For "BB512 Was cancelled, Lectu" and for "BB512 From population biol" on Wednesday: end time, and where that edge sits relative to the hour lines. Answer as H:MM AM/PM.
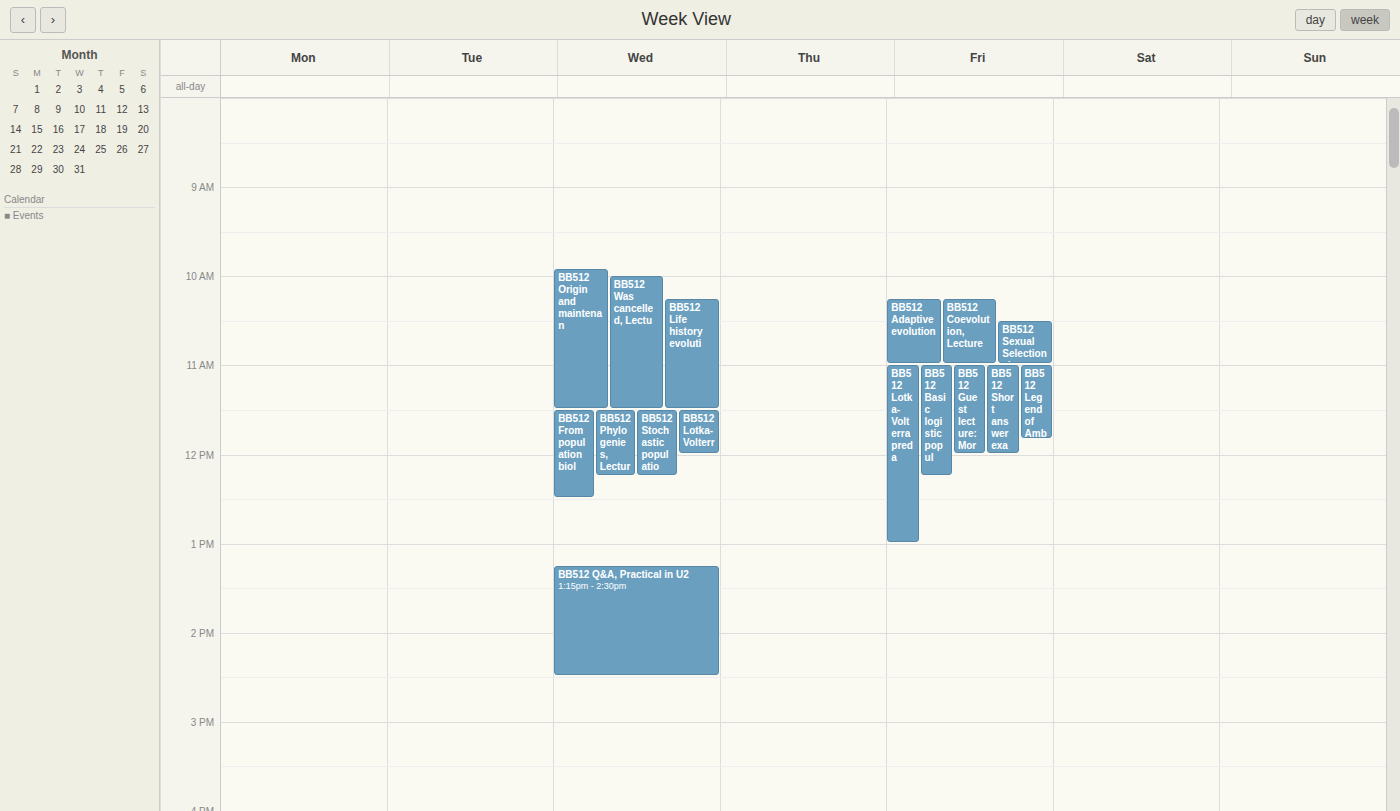
"BB512 Was cancelled, Lectu": 11:30 AM, halfway between the 11 AM and 12 PM lines. "BB512 From population biol": 12:30 PM, halfway between the 12 PM and 1 PM lines.